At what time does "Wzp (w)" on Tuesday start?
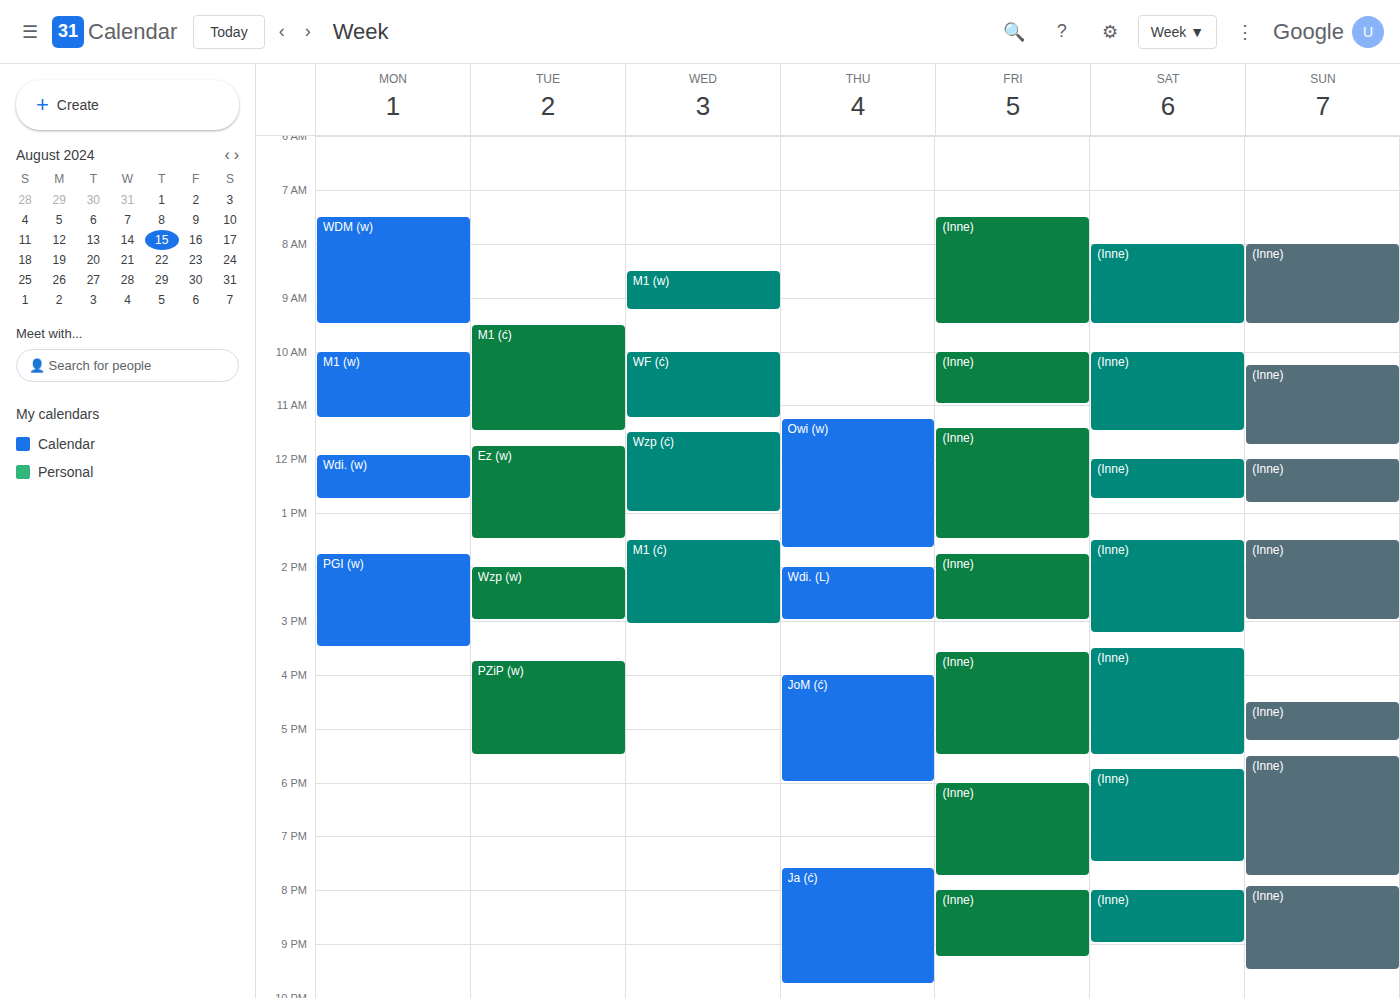
2:00 PM